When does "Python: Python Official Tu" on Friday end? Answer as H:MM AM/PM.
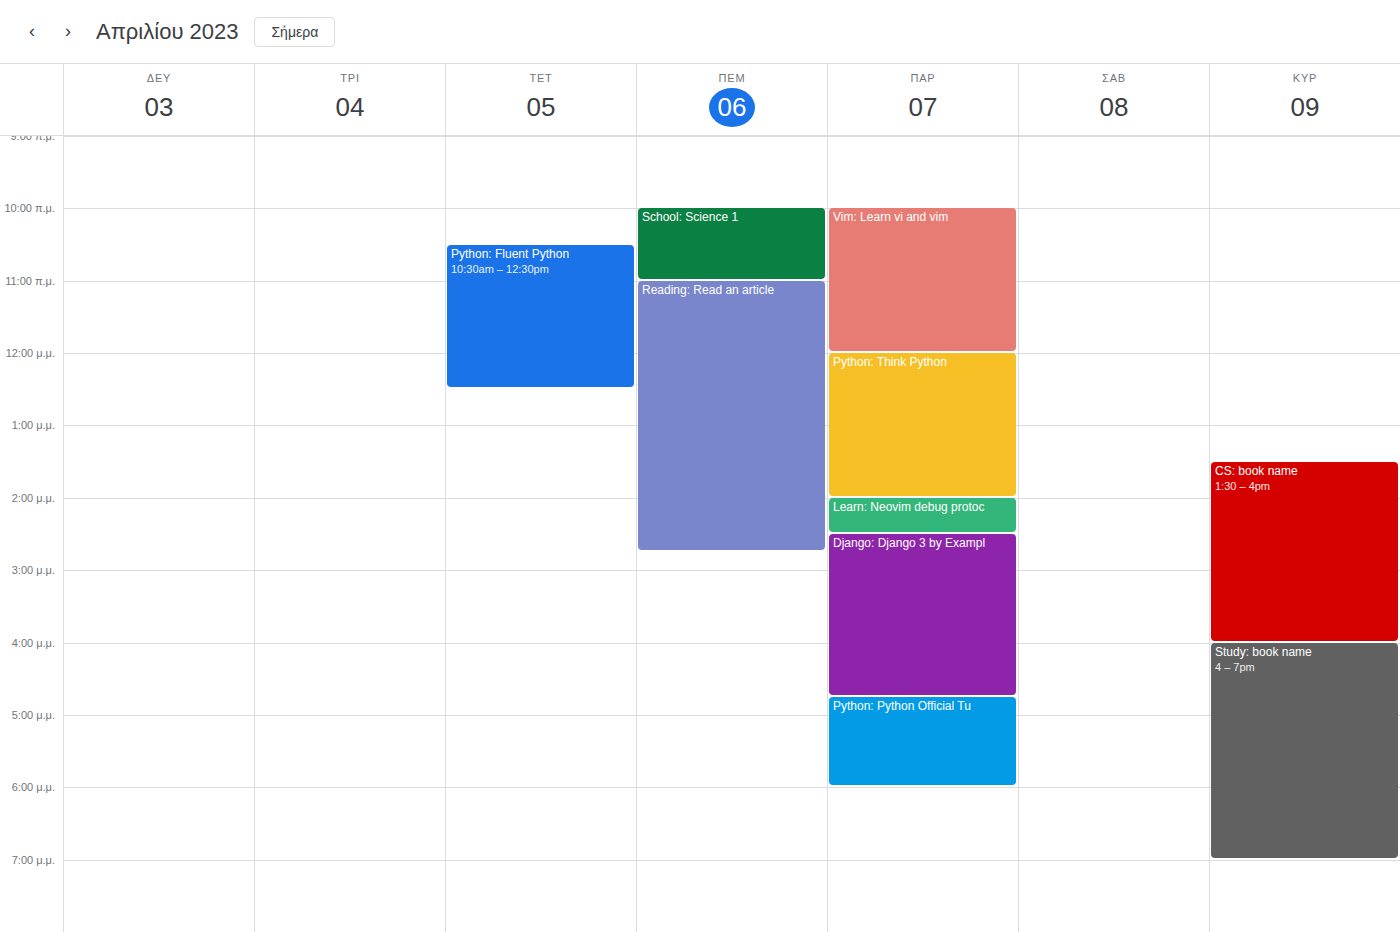
6:00 PM